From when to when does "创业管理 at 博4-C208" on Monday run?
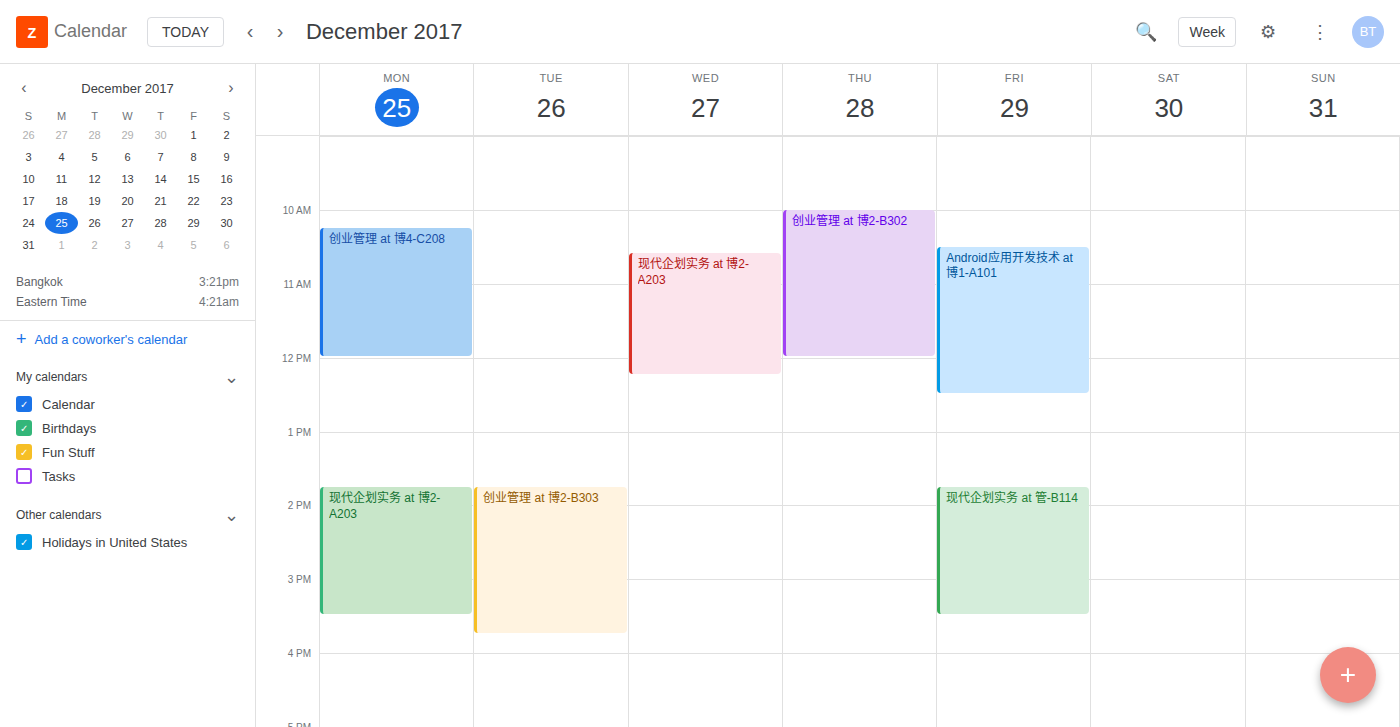
10:15 AM to 12:00 PM